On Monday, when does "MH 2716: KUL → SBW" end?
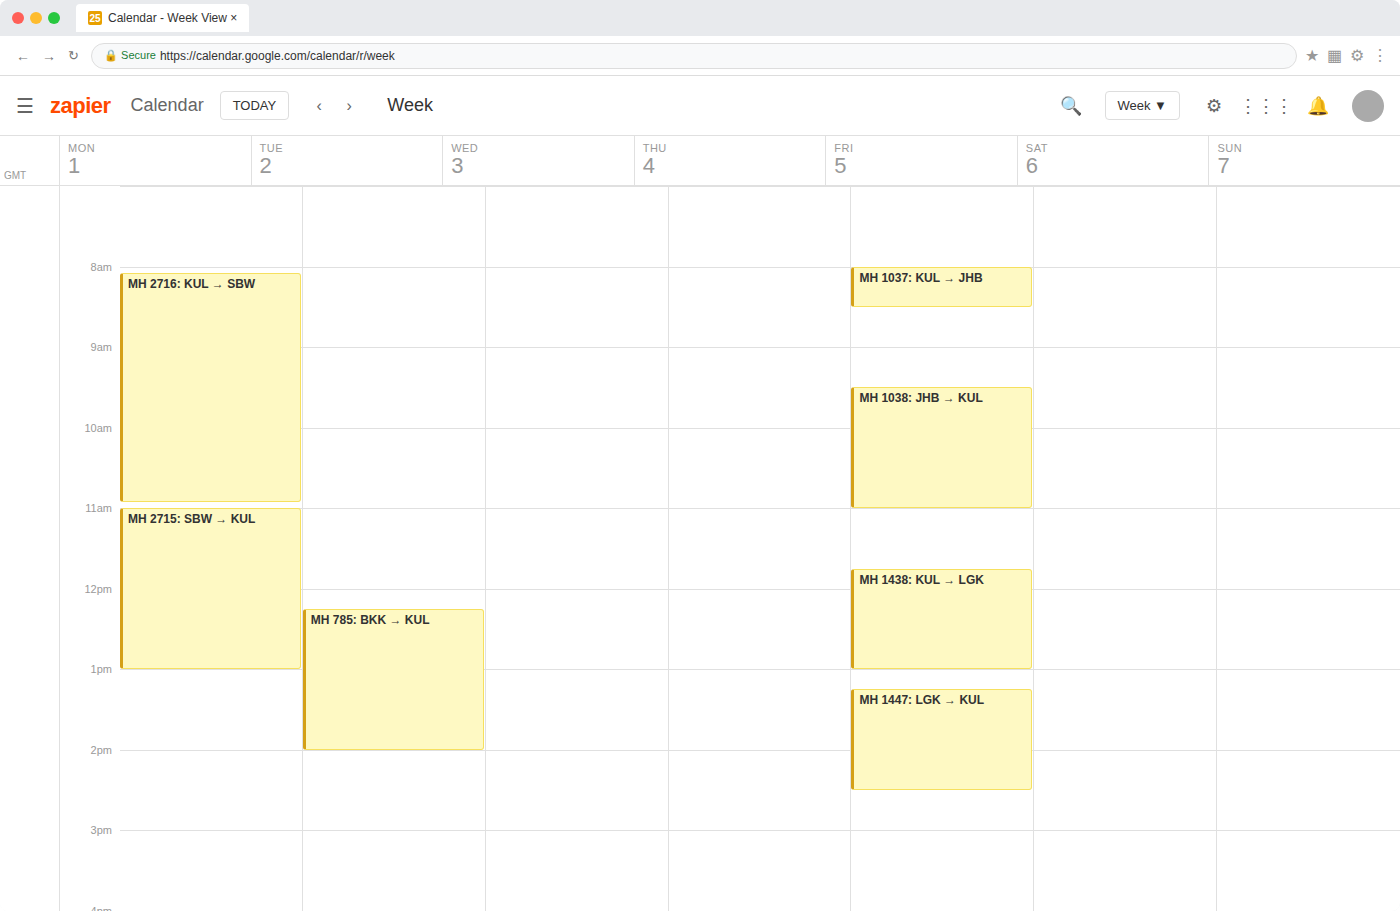
10:55 AM